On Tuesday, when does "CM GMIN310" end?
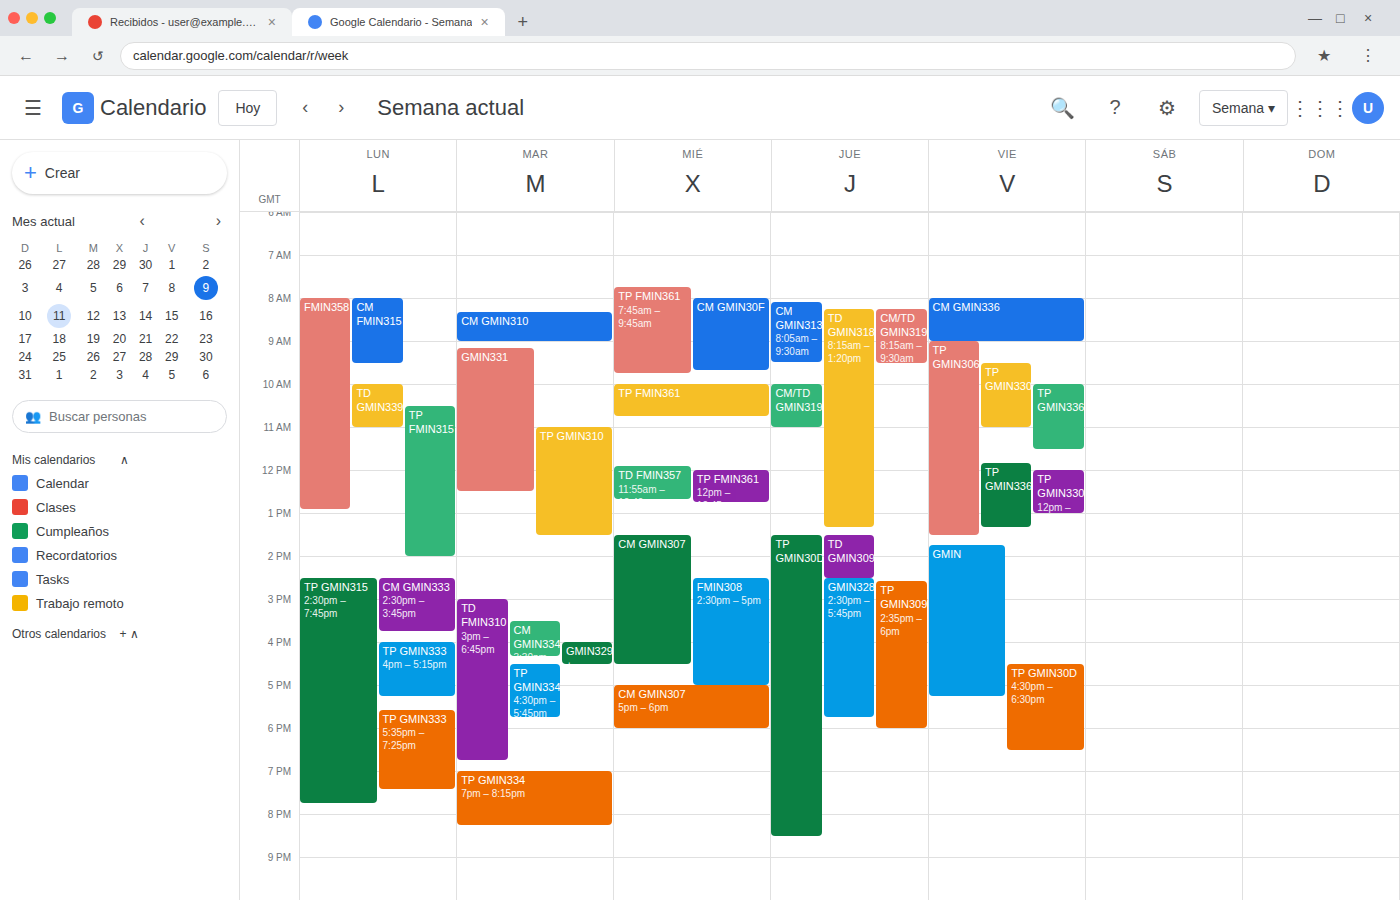
9:00 AM